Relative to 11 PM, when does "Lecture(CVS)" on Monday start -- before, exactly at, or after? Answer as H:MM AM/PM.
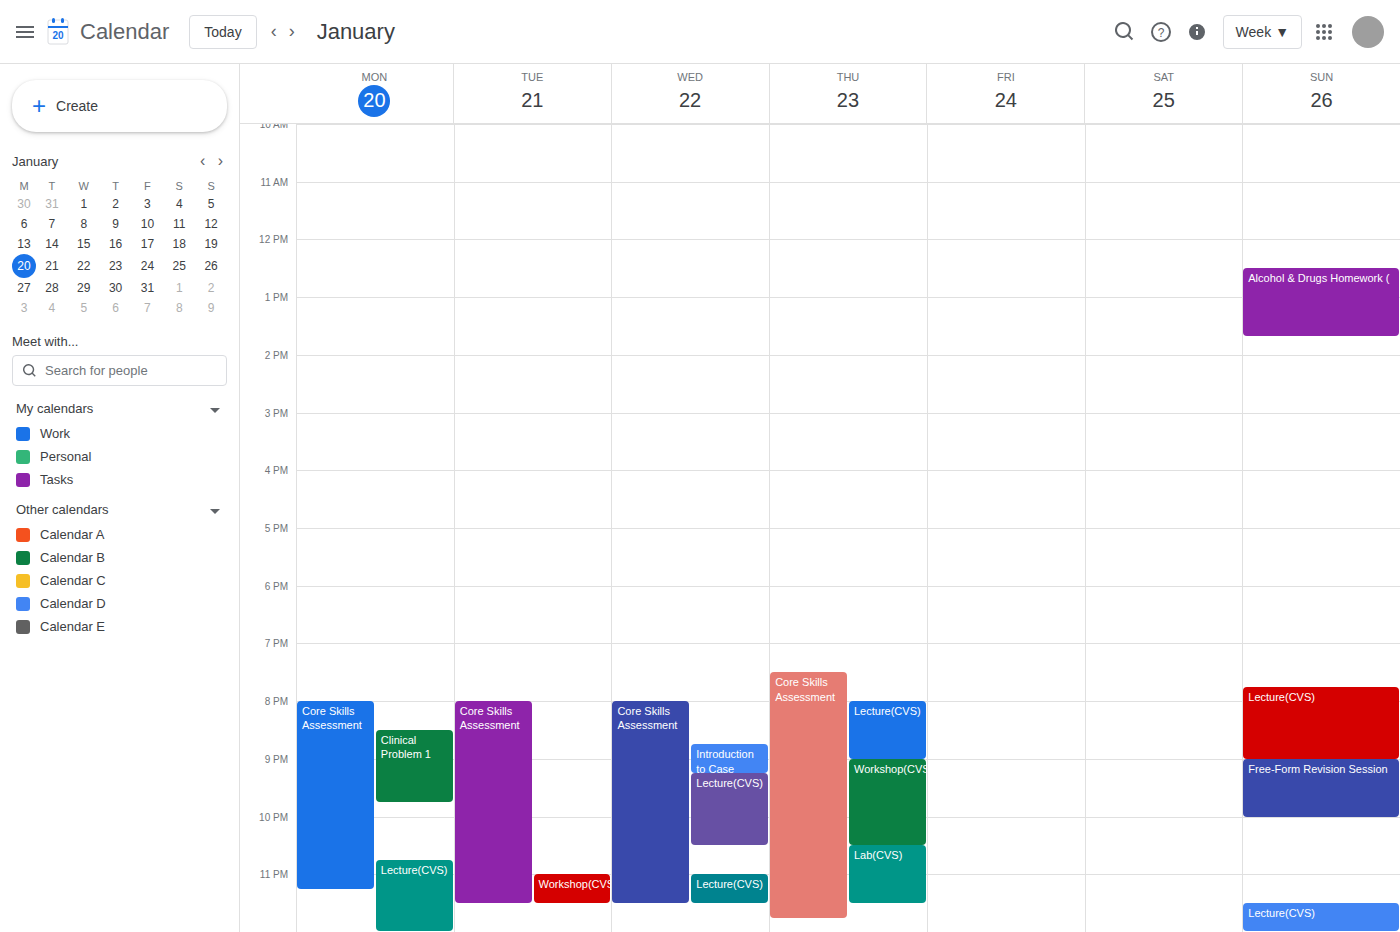
10:45 PM -- before 11 PM, 15 minutes above the 11 PM line.